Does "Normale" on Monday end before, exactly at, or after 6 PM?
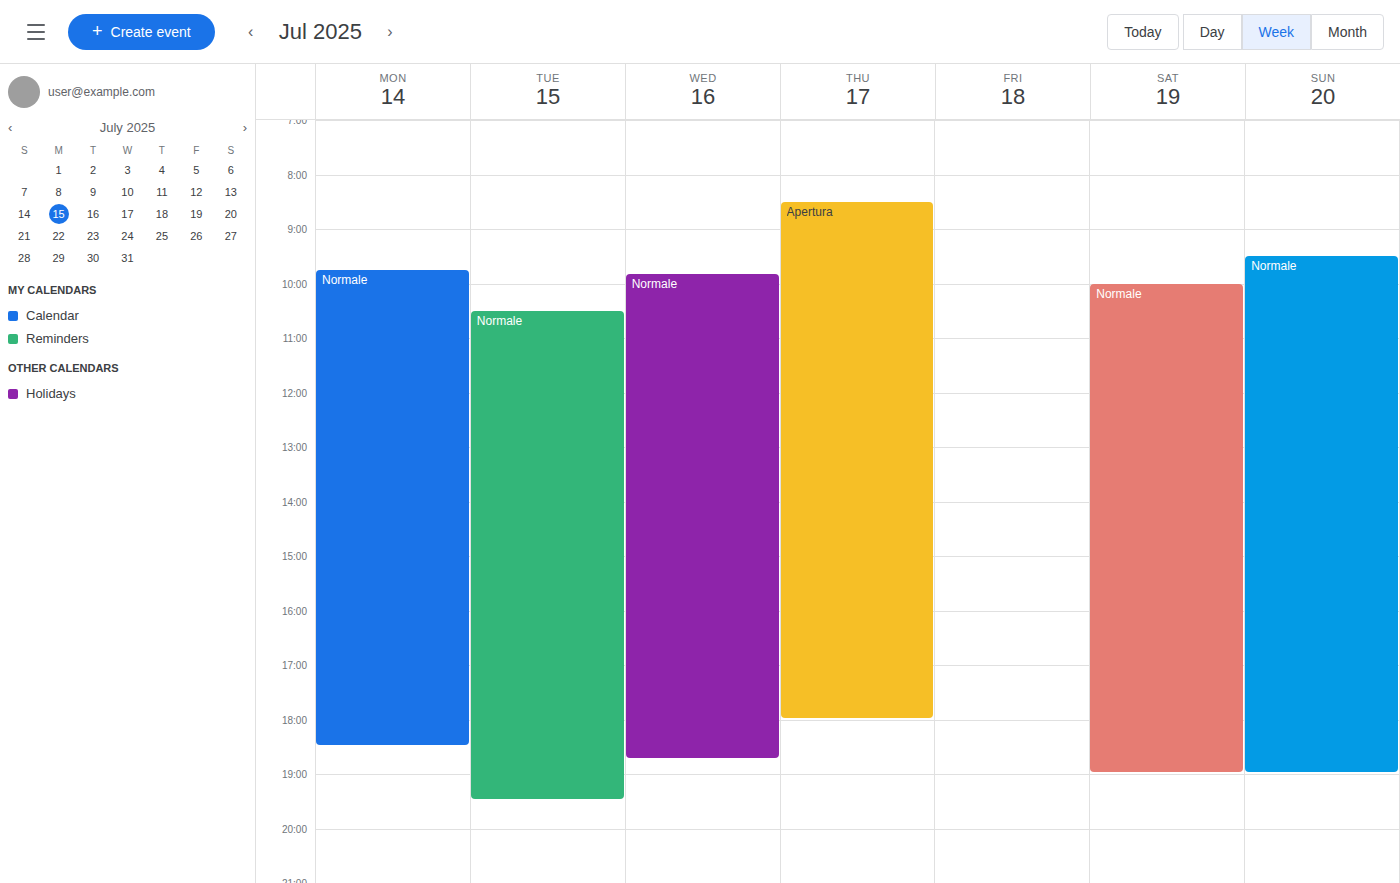
6:30 PM -- after 6 PM, 30 minutes below the 6 PM line.